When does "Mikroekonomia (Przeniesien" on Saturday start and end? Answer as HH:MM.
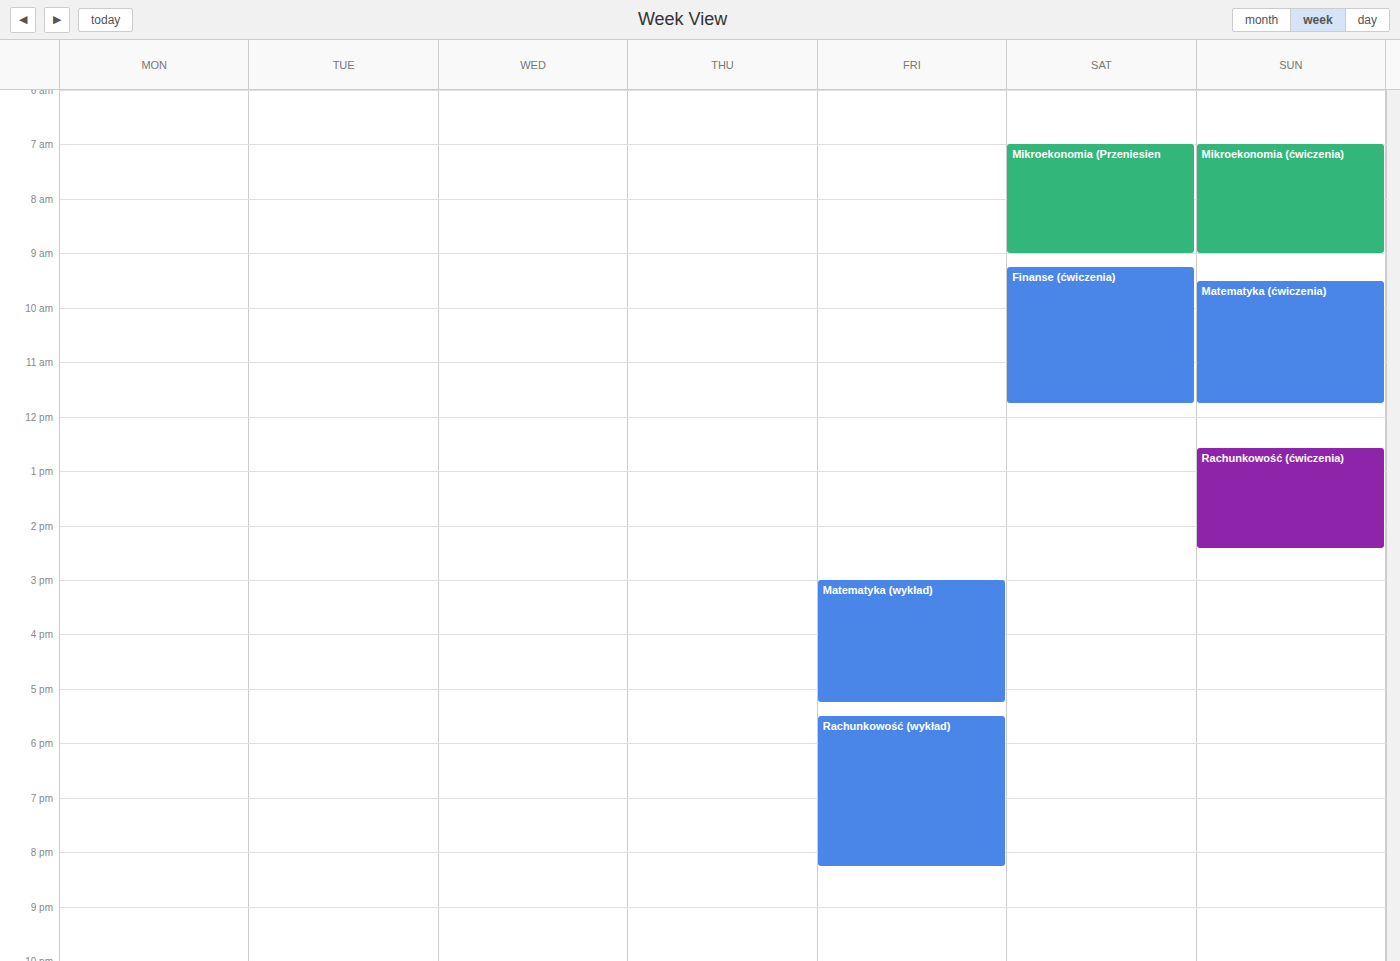
07:00 to 09:00